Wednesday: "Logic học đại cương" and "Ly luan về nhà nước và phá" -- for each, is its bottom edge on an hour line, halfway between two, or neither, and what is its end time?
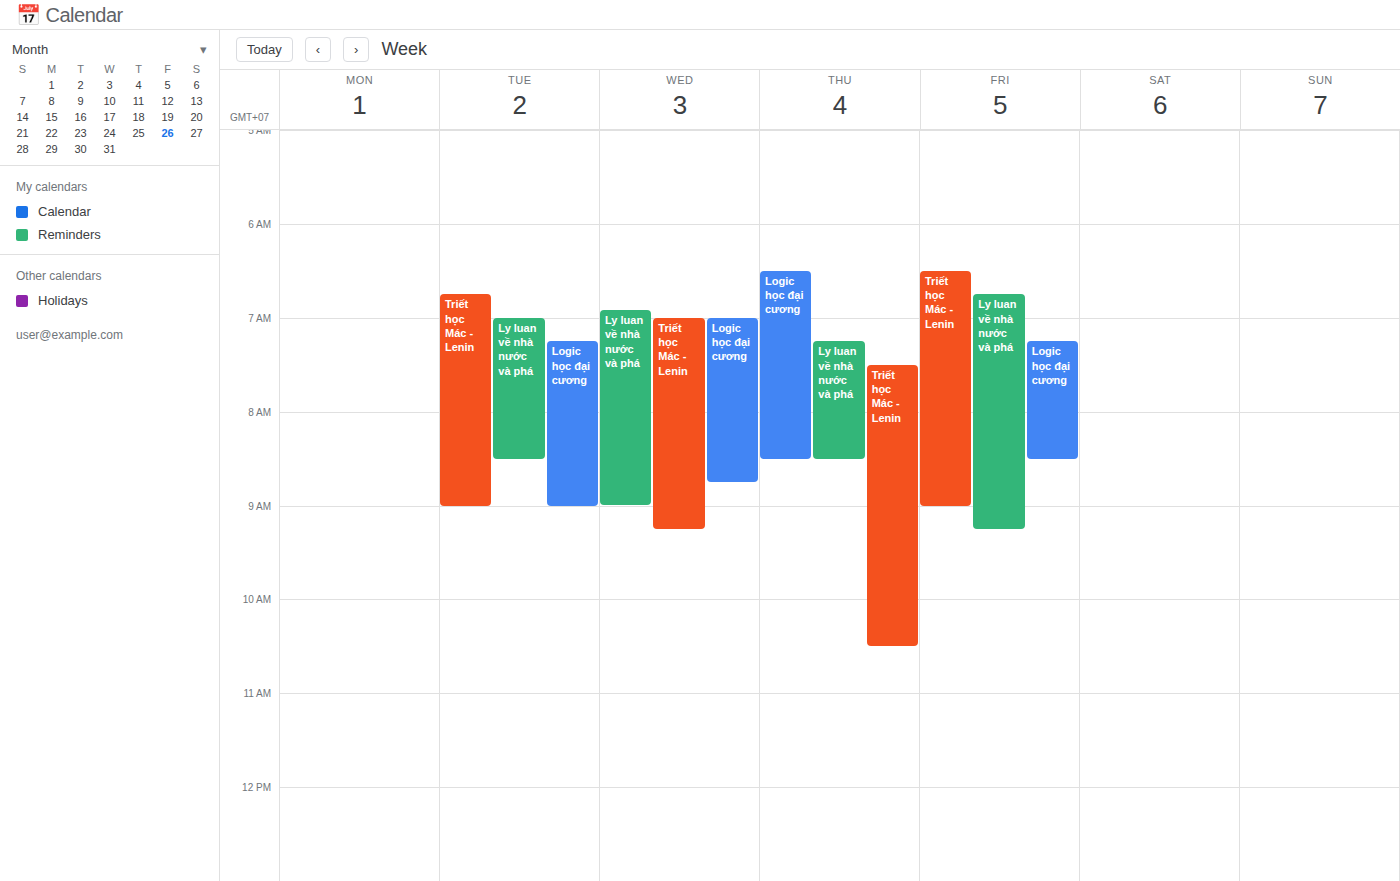
"Logic học đại cương": 08:45, neither: three quarters of the way from the 08:00 line to the 09:00 line. "Ly luan về nhà nước và phá": 09:00, exactly on the 09:00 line.